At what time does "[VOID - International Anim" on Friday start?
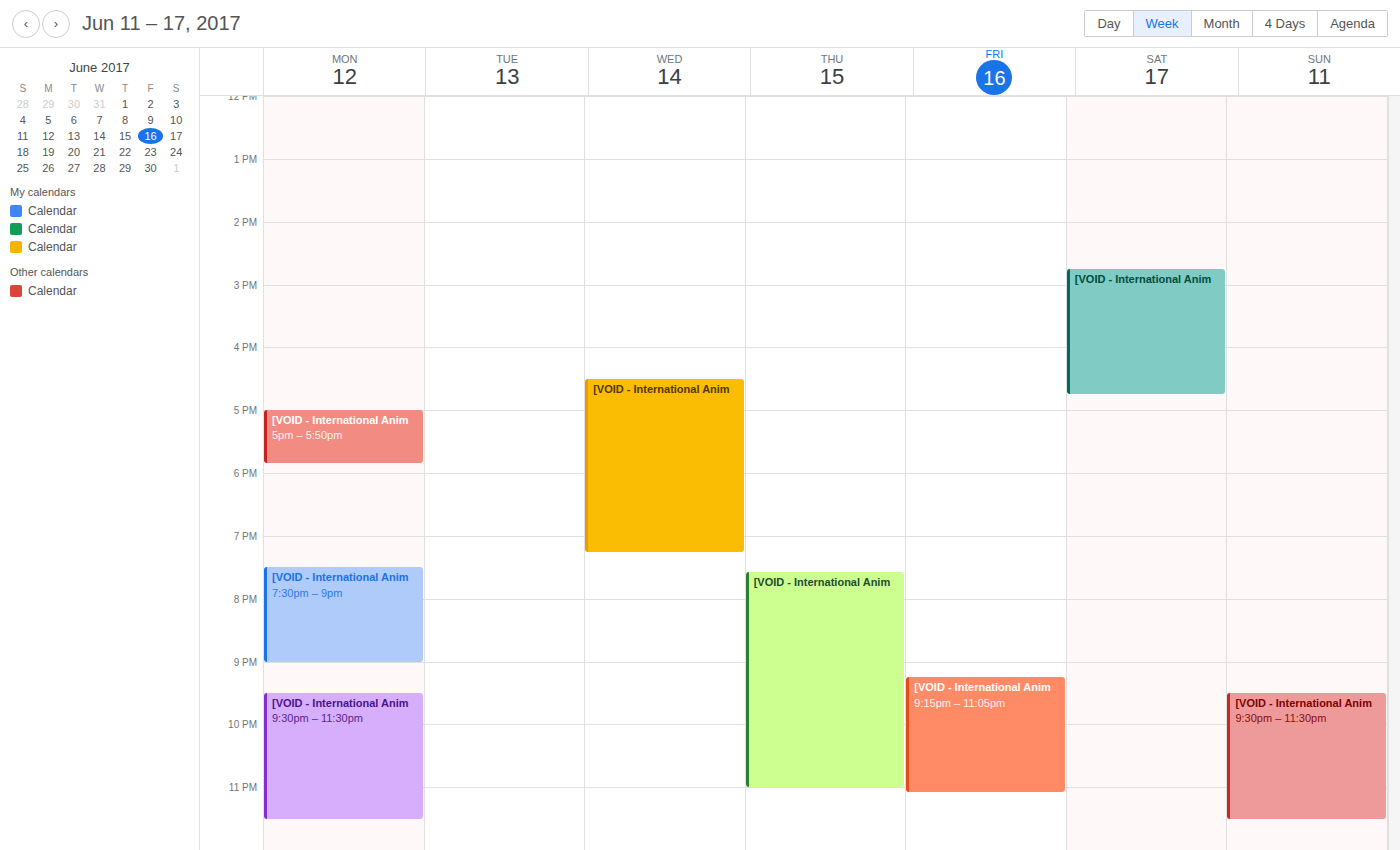
9:15 PM